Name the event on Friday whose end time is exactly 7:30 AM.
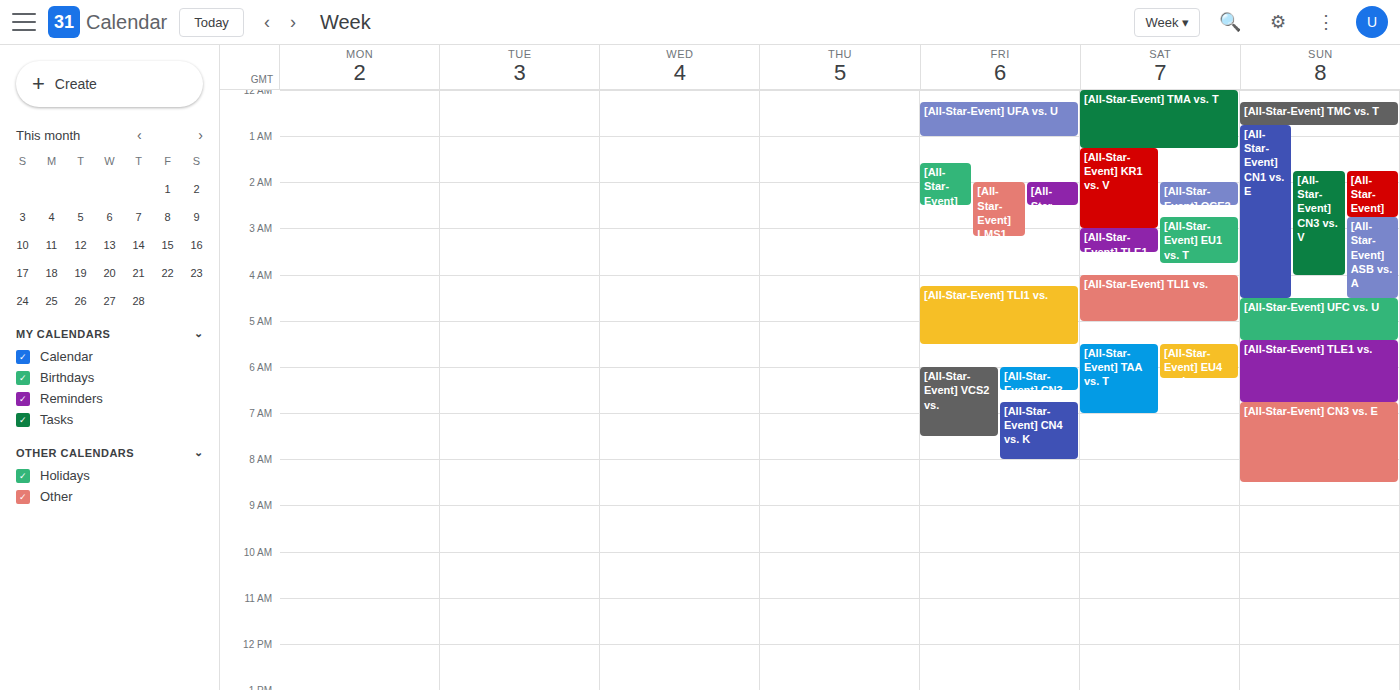
"[All-Star-Event] VCS2 vs."